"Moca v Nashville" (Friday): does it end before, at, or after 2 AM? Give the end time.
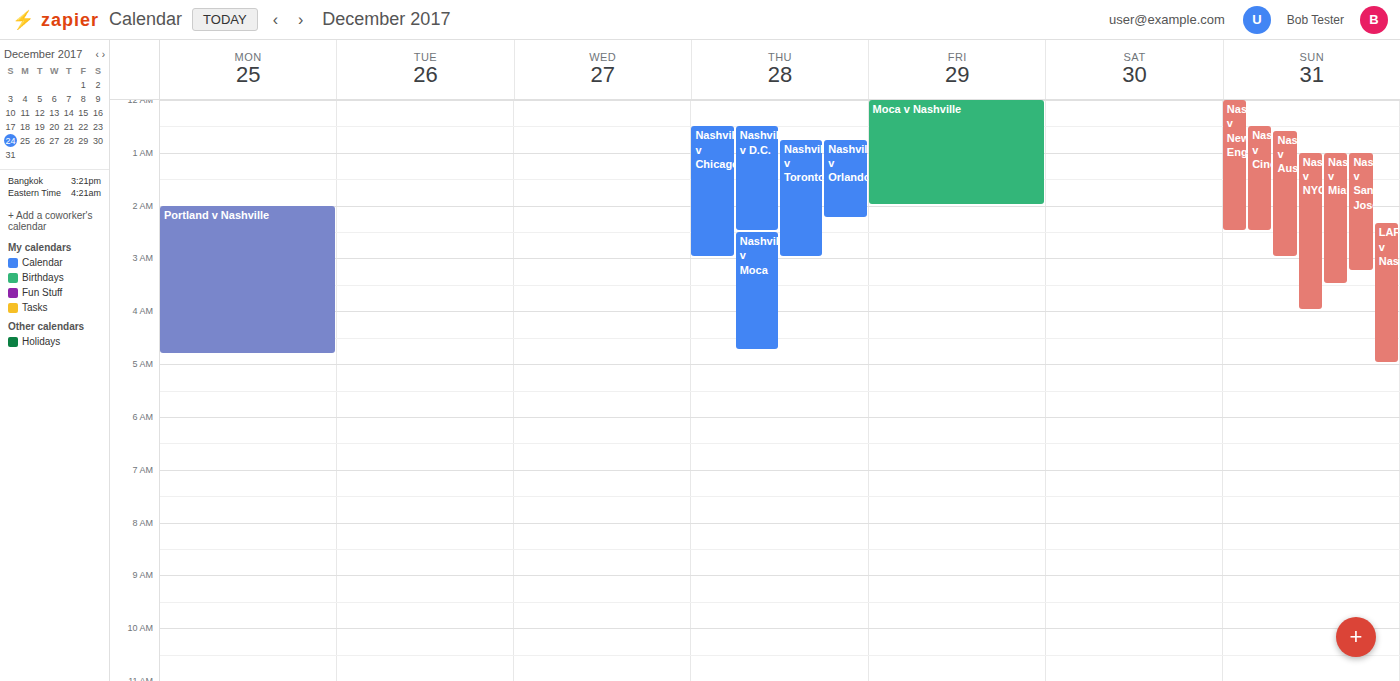
2:00 AM -- exactly at 2 AM, on the 2 AM line.